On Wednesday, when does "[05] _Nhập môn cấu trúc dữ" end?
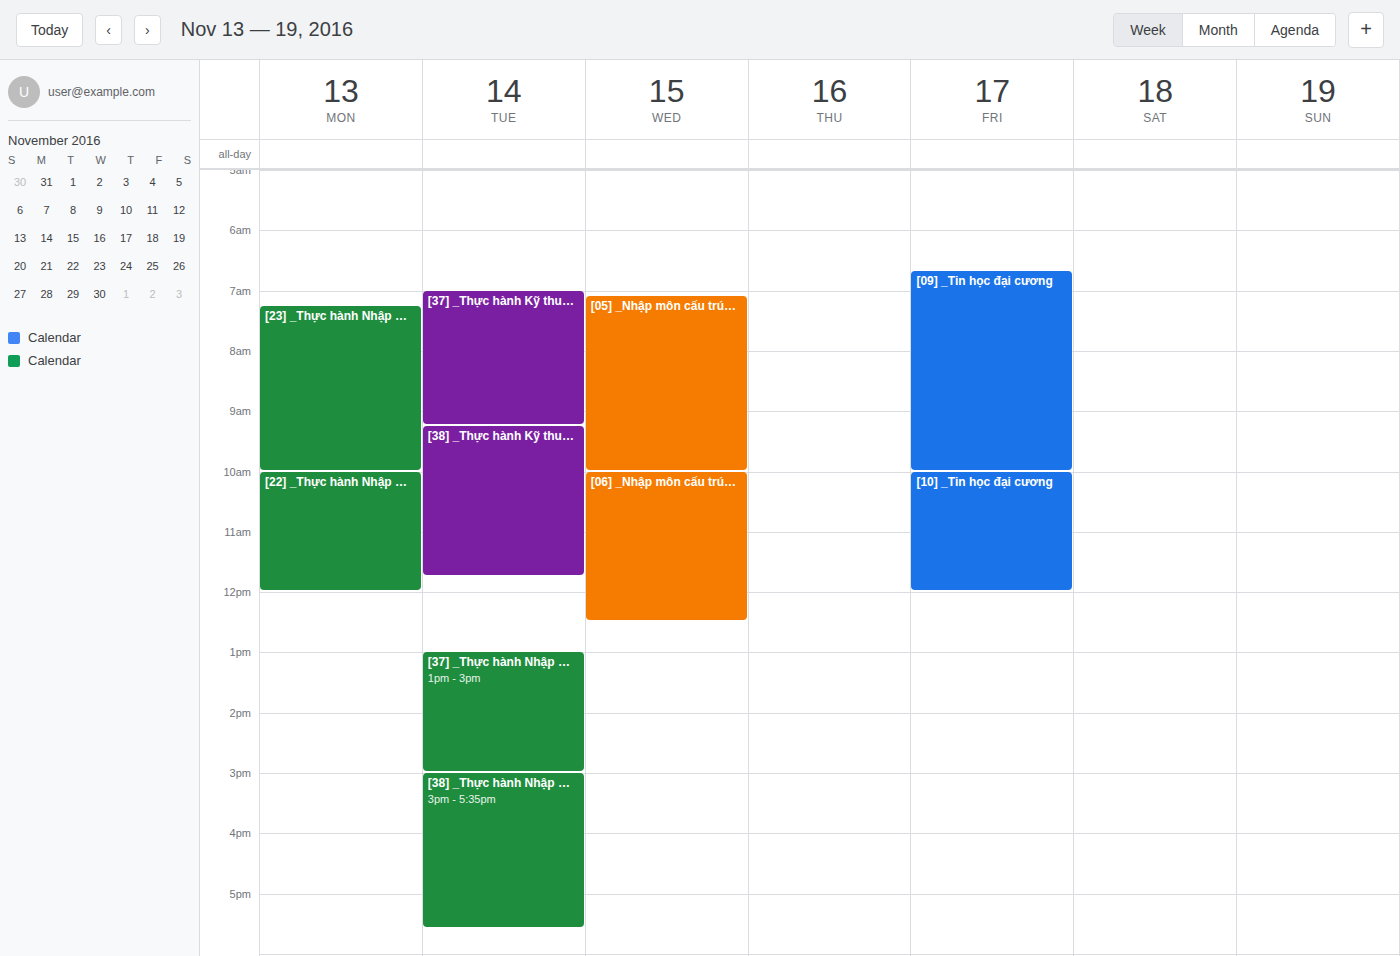
10:00 AM